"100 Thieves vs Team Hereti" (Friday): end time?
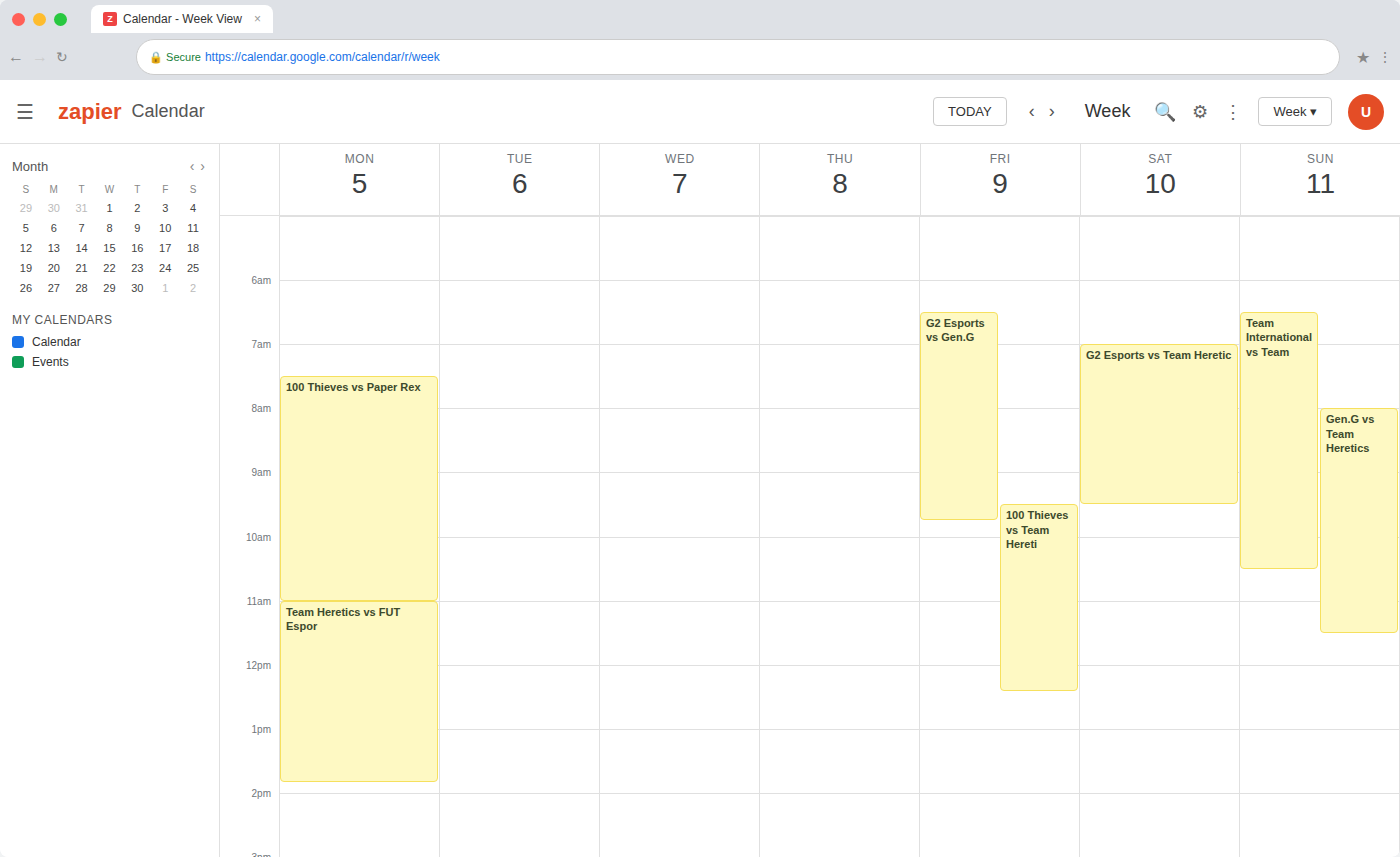
12:25 PM